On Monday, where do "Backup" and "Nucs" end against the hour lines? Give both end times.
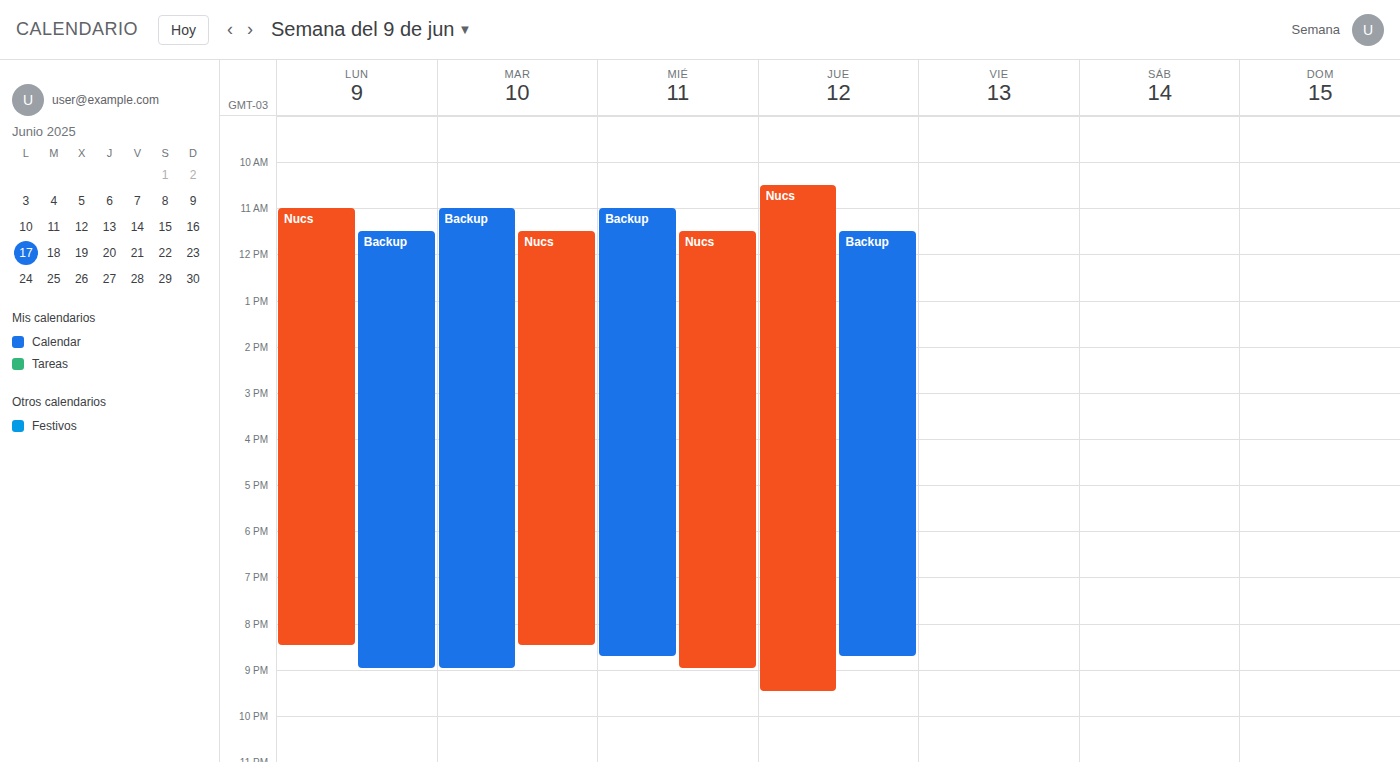
"Backup": 9:00 PM, exactly on the 9 PM line. "Nucs": 8:30 PM, halfway between the 8 PM and 9 PM lines.